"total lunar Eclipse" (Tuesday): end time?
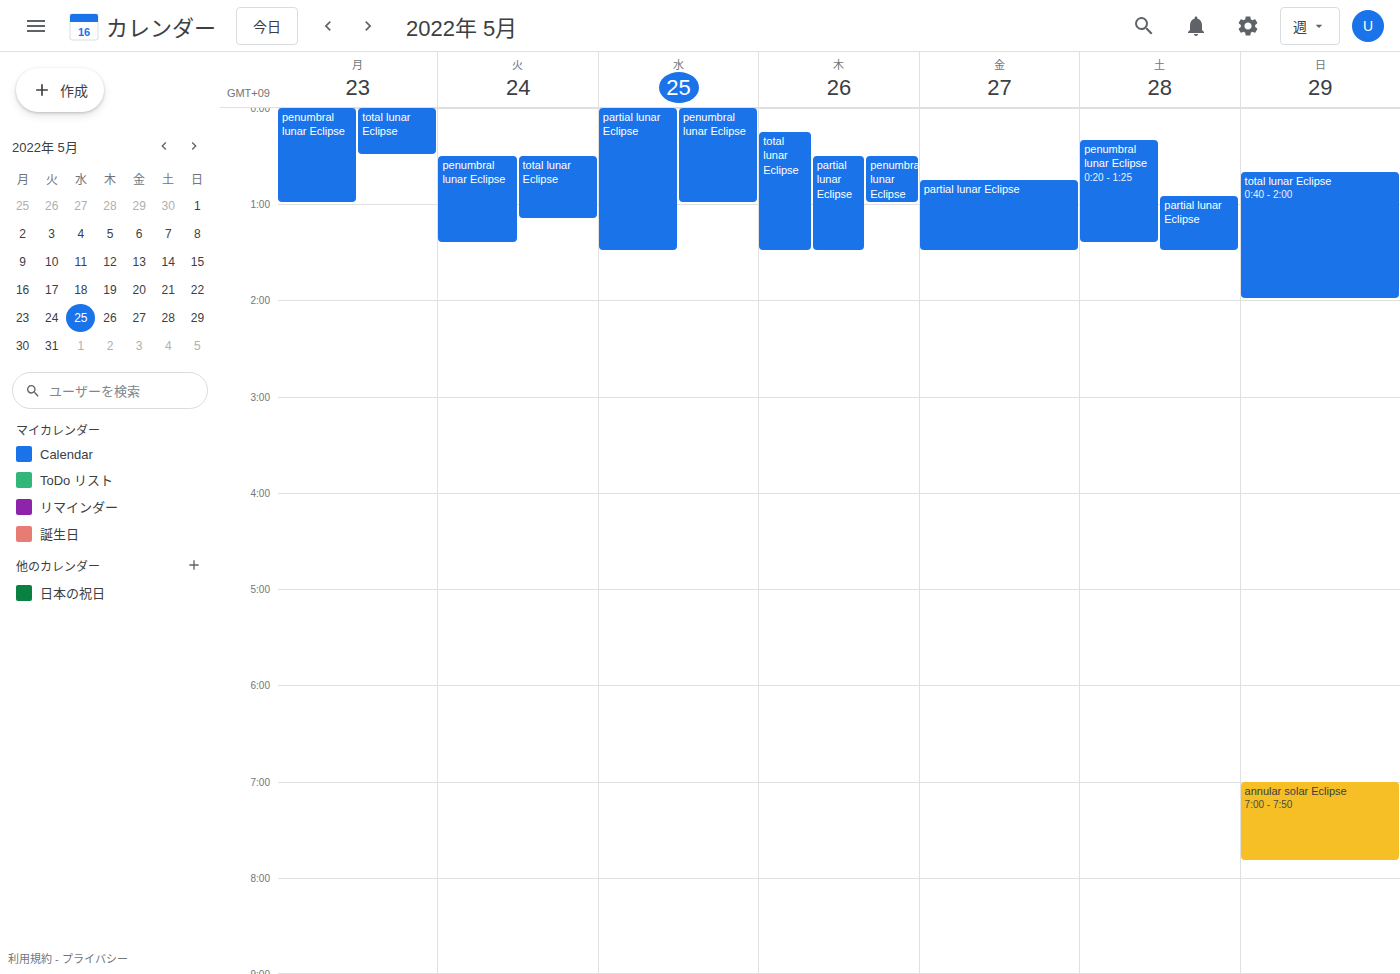
01:10